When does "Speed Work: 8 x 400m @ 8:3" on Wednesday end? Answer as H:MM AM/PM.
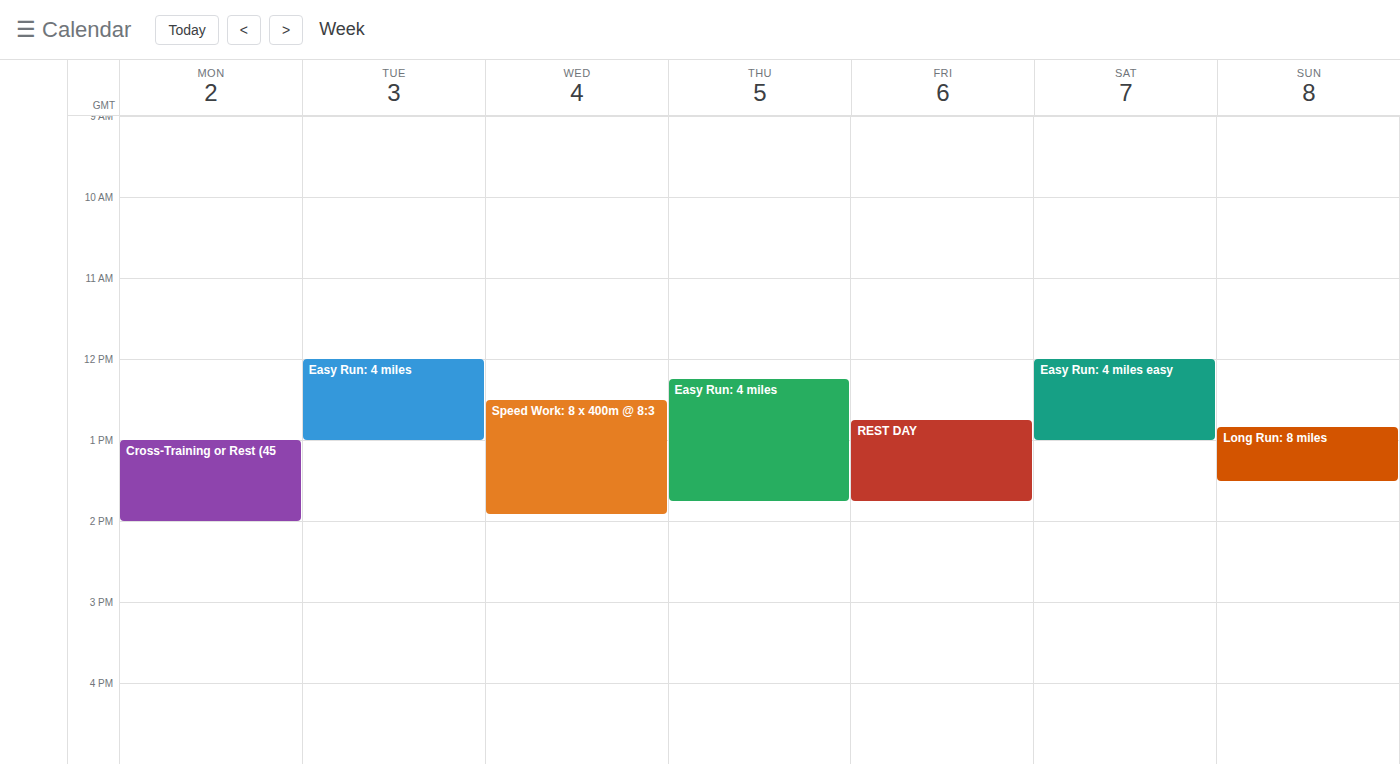
1:55 PM